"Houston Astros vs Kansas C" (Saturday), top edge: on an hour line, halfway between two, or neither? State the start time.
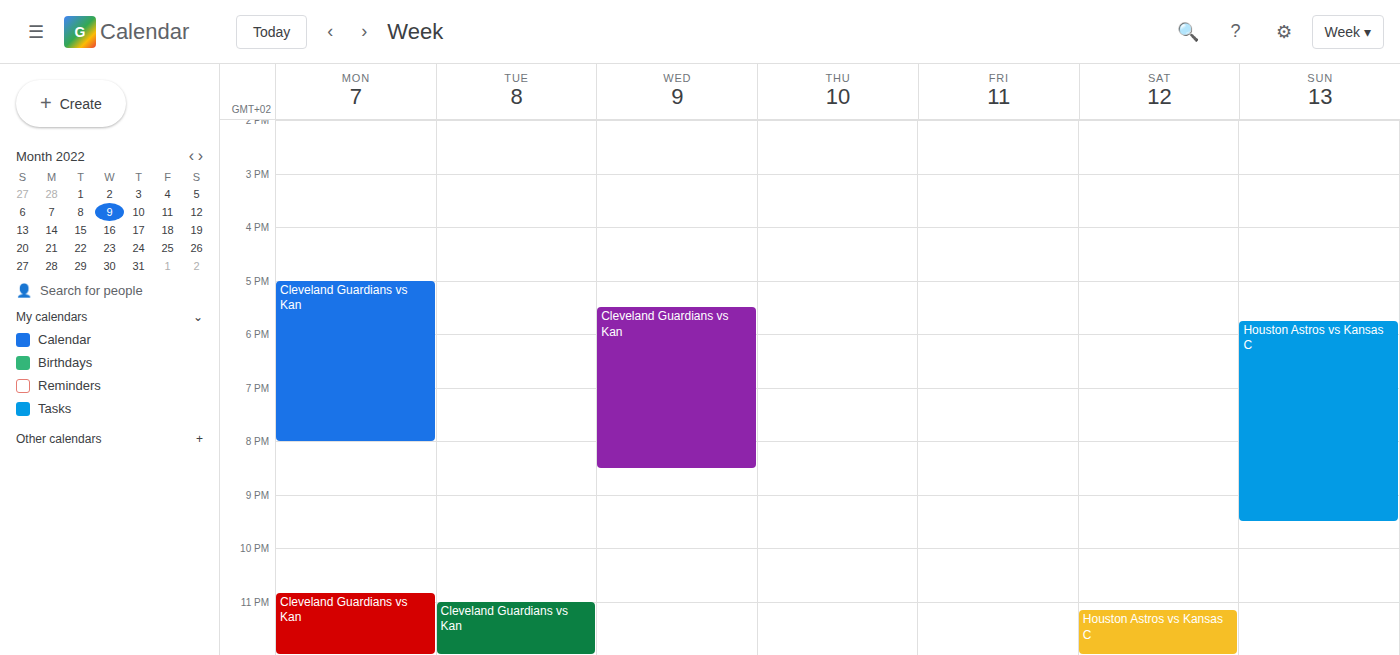
23:10 -- neither: 10 minutes below the 23:00 line and 50 minutes above the 24:00 line.